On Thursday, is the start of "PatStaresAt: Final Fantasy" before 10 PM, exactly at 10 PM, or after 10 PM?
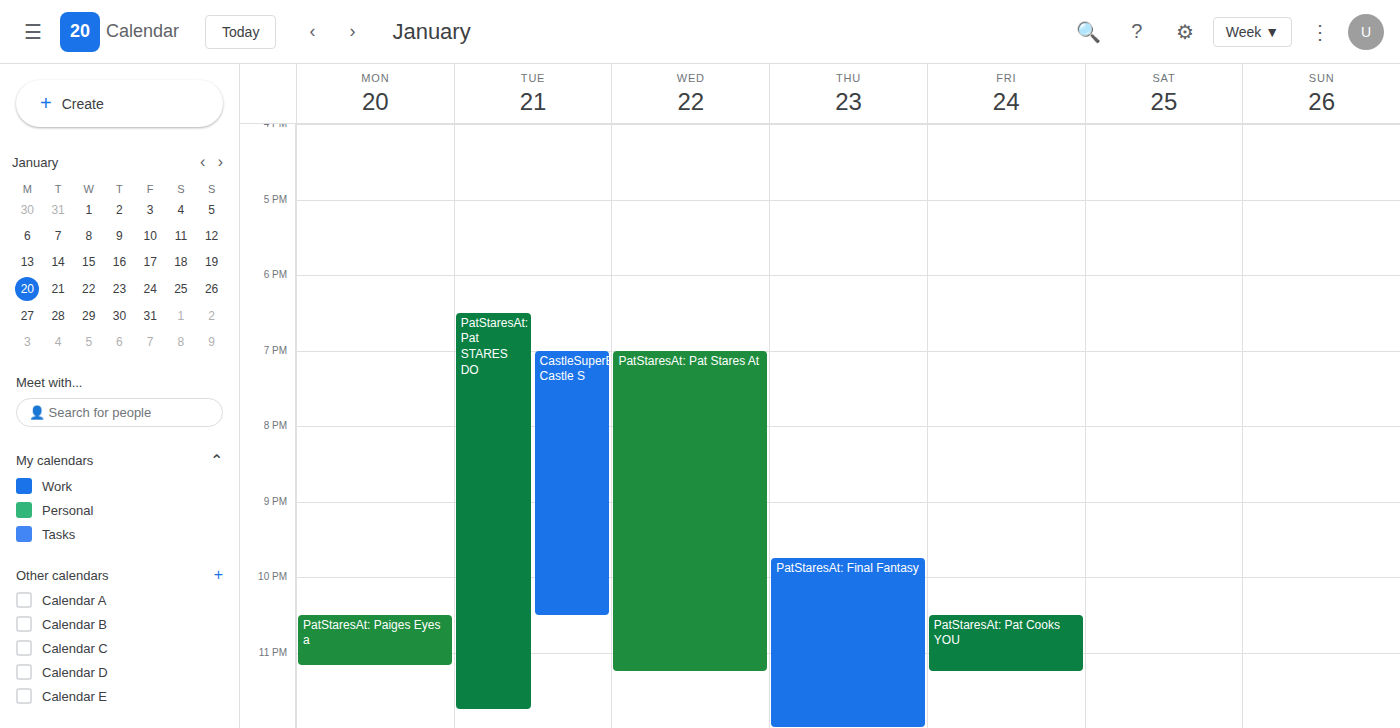
9:45 PM -- before 10 PM, 15 minutes above the 10 PM line.